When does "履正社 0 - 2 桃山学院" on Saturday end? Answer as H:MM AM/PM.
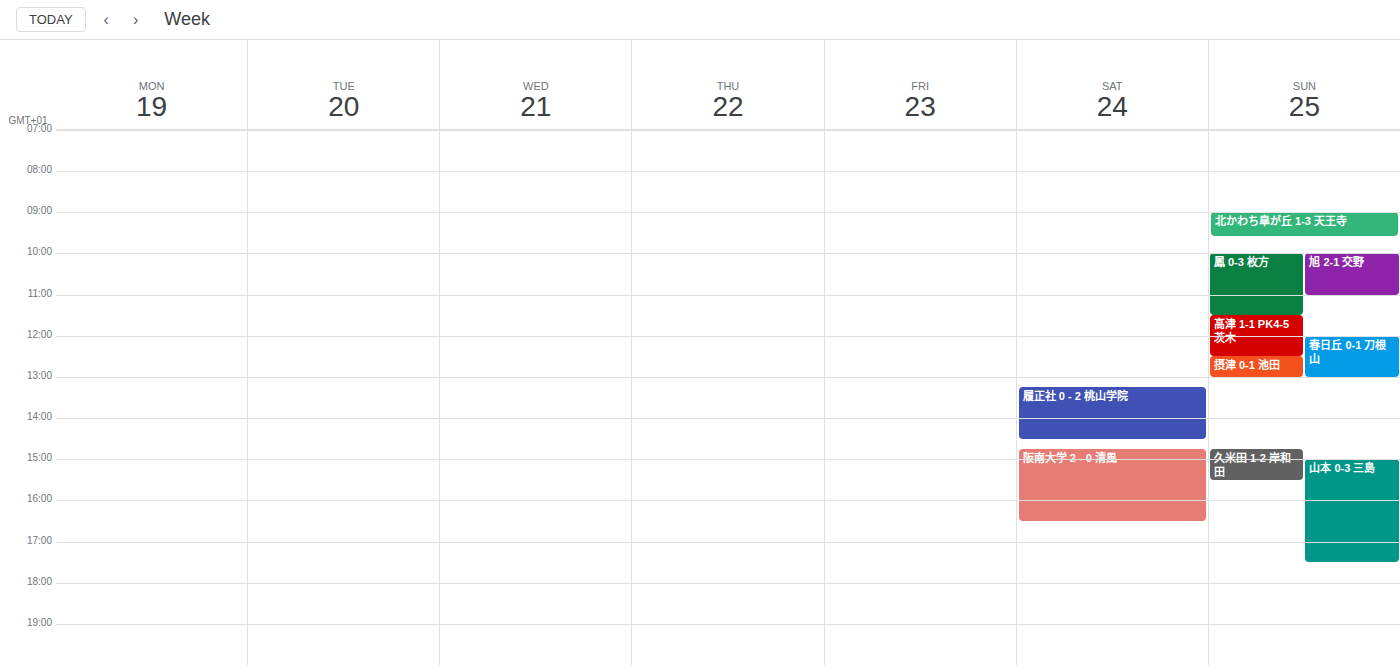
2:30 PM